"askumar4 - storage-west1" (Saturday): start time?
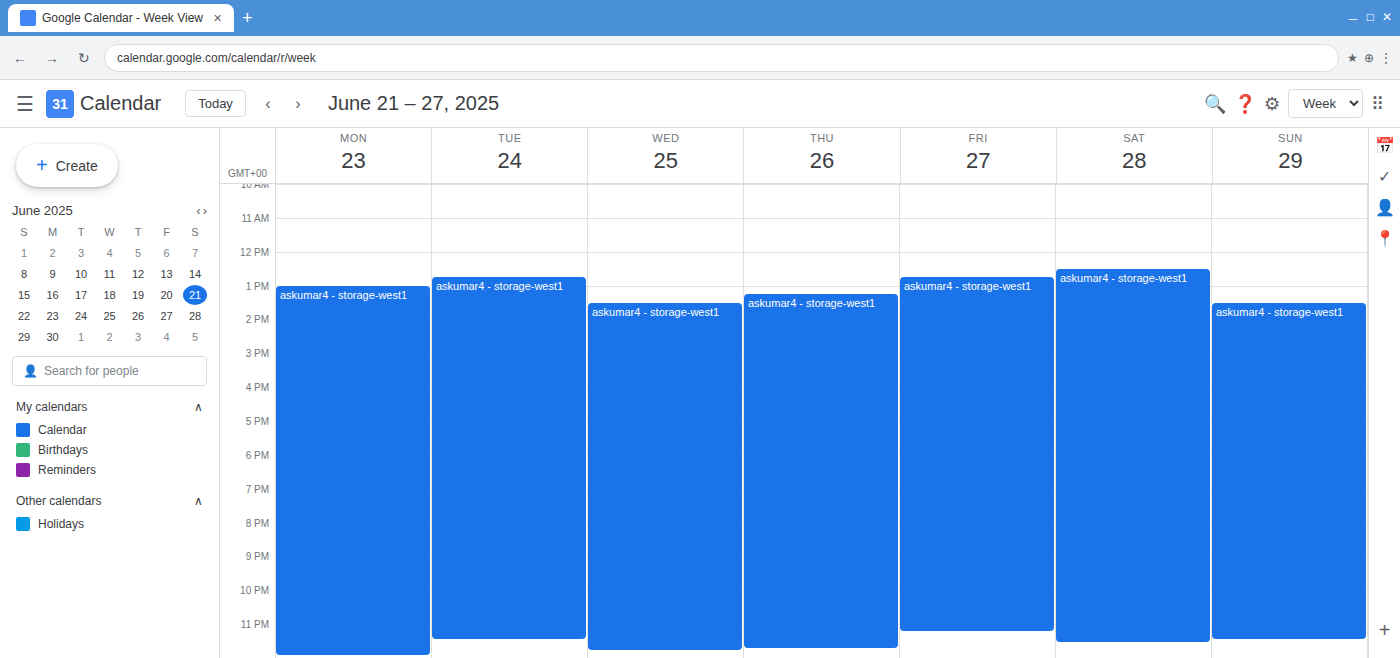
12:30 PM